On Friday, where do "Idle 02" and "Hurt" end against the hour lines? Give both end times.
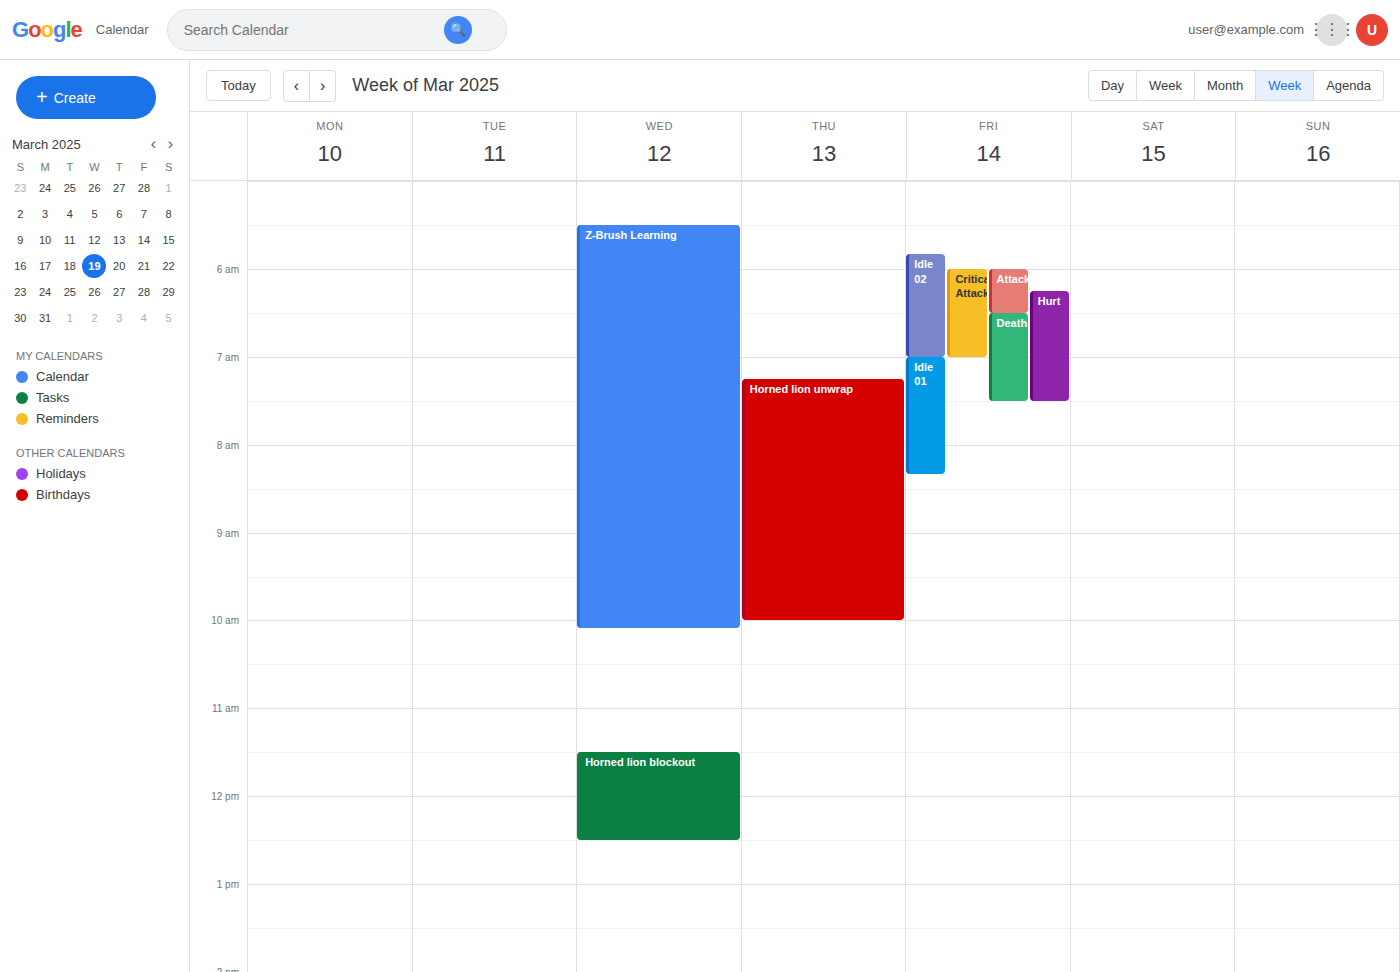
"Idle 02": 7:00 AM, exactly on the 7 AM line. "Hurt": 7:30 AM, halfway between the 7 AM and 8 AM lines.